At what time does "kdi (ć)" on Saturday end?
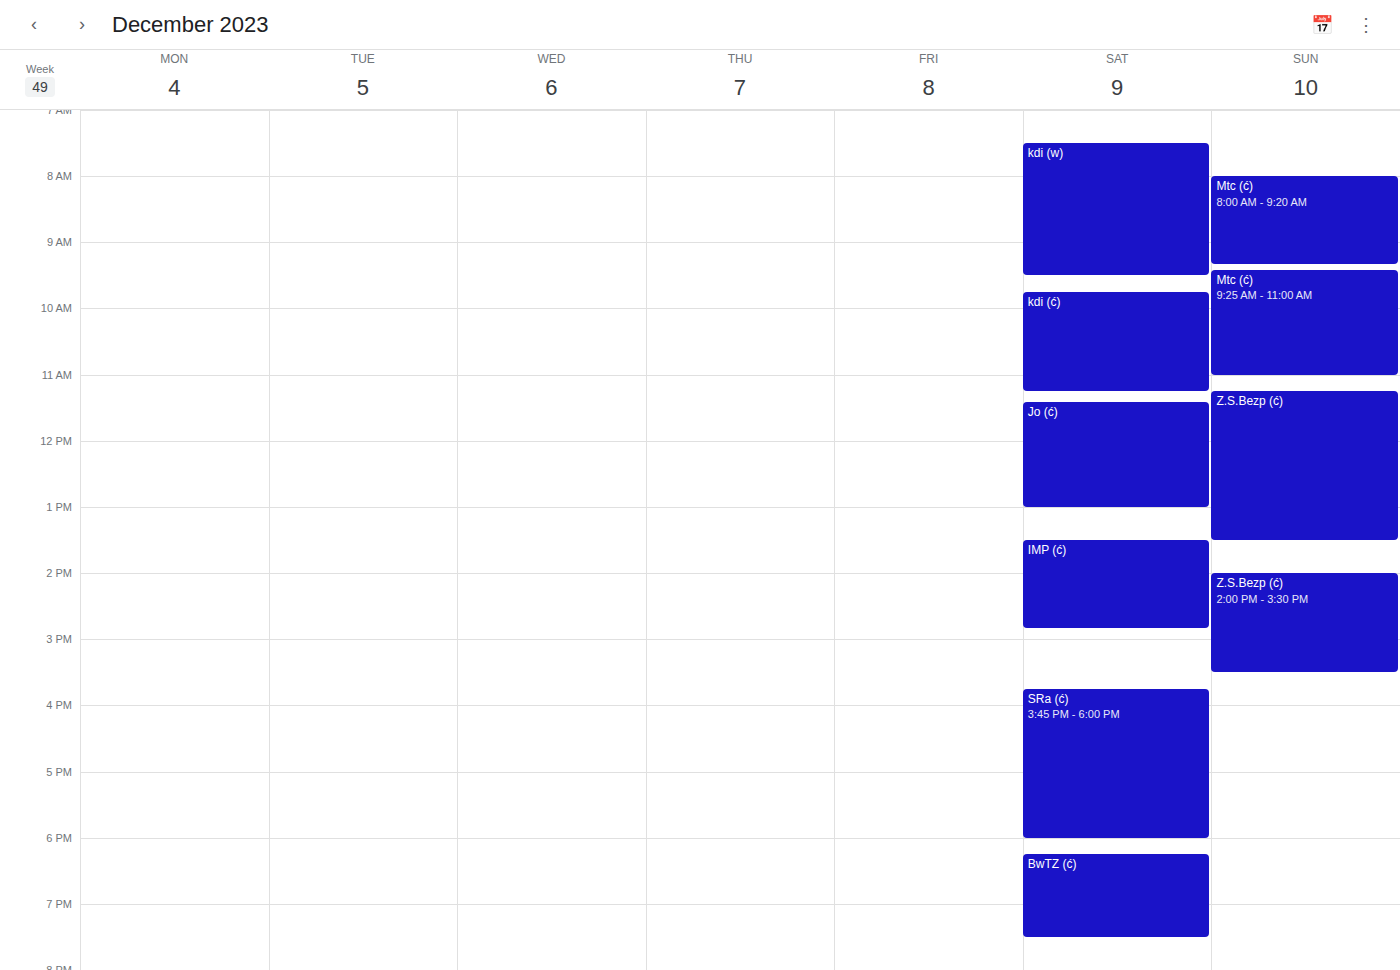
11:15 AM